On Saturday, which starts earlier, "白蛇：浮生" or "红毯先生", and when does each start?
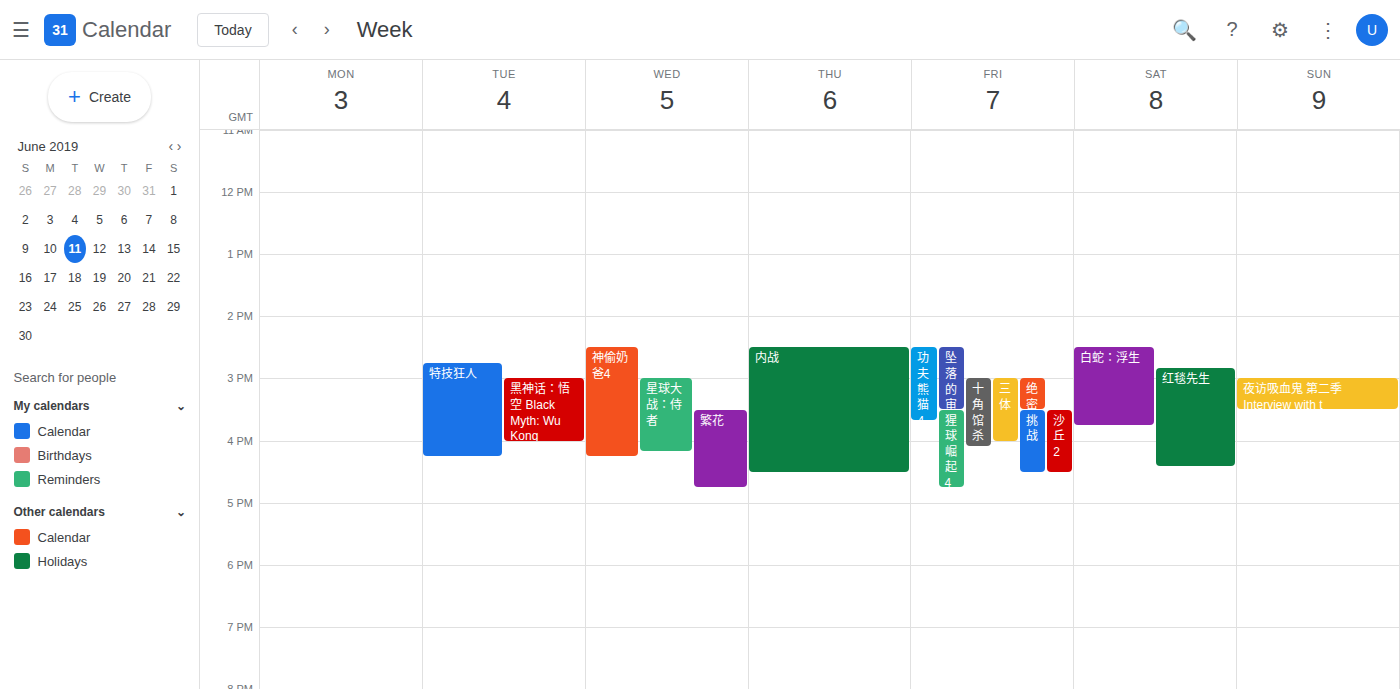
"白蛇：浮生" 2:30 PM; "红毯先生" 2:50 PM.